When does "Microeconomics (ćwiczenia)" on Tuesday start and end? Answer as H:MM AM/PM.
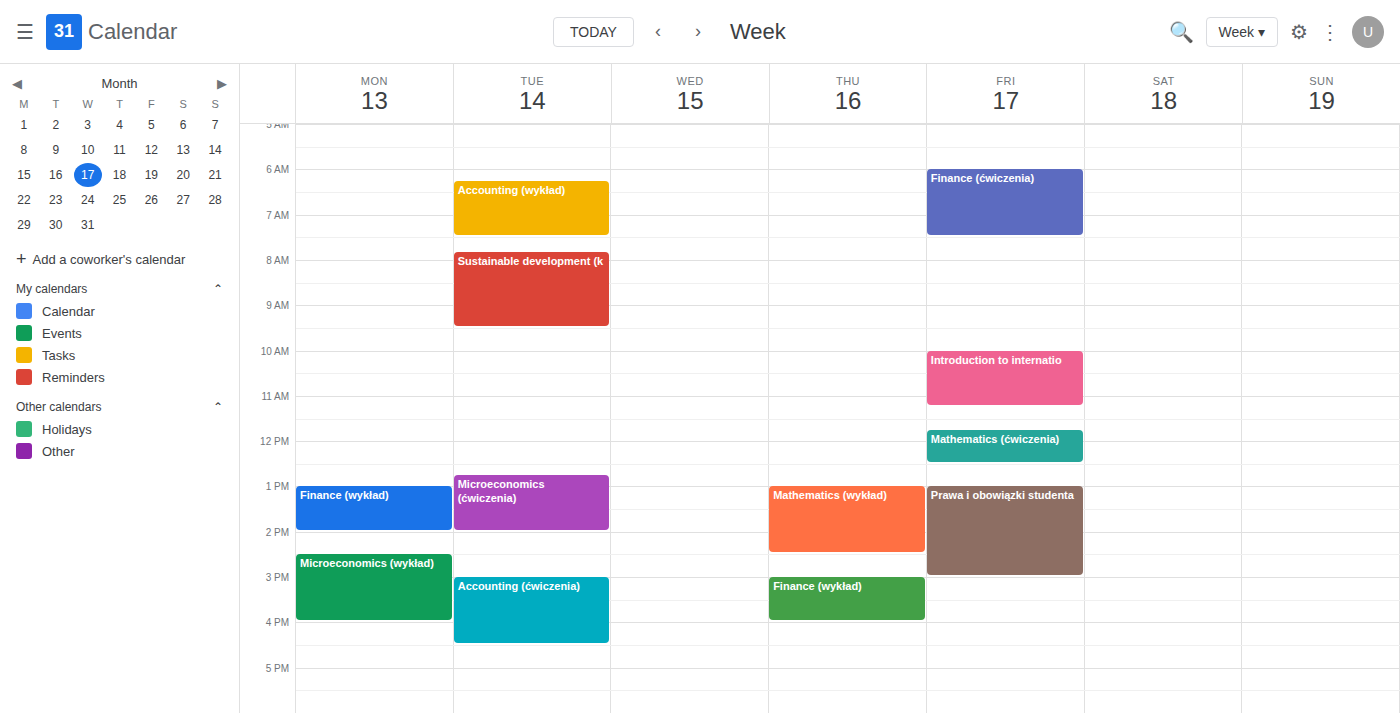
12:45 PM to 2:00 PM